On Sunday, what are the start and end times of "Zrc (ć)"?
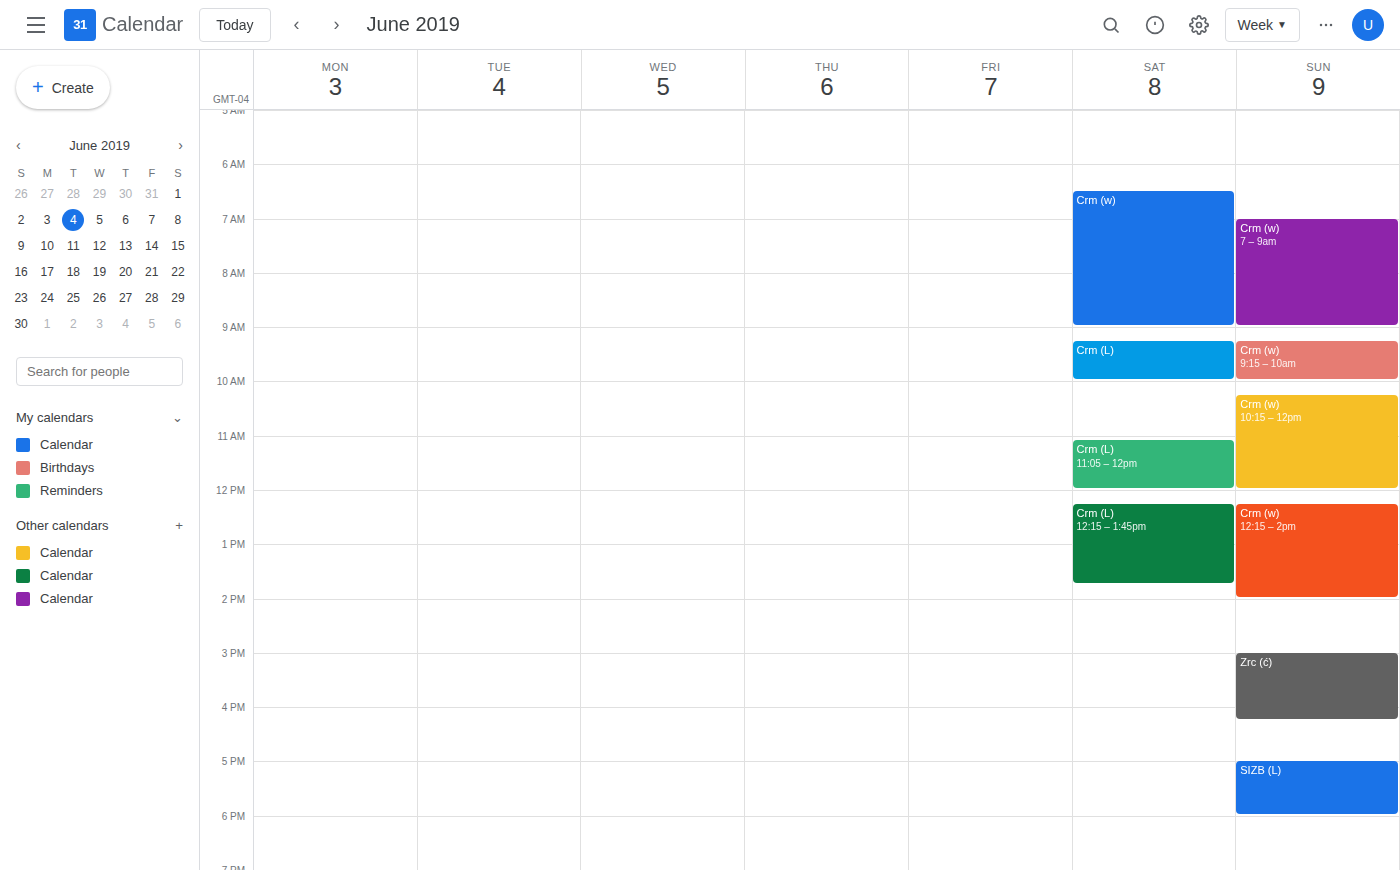
3:00 PM to 4:15 PM